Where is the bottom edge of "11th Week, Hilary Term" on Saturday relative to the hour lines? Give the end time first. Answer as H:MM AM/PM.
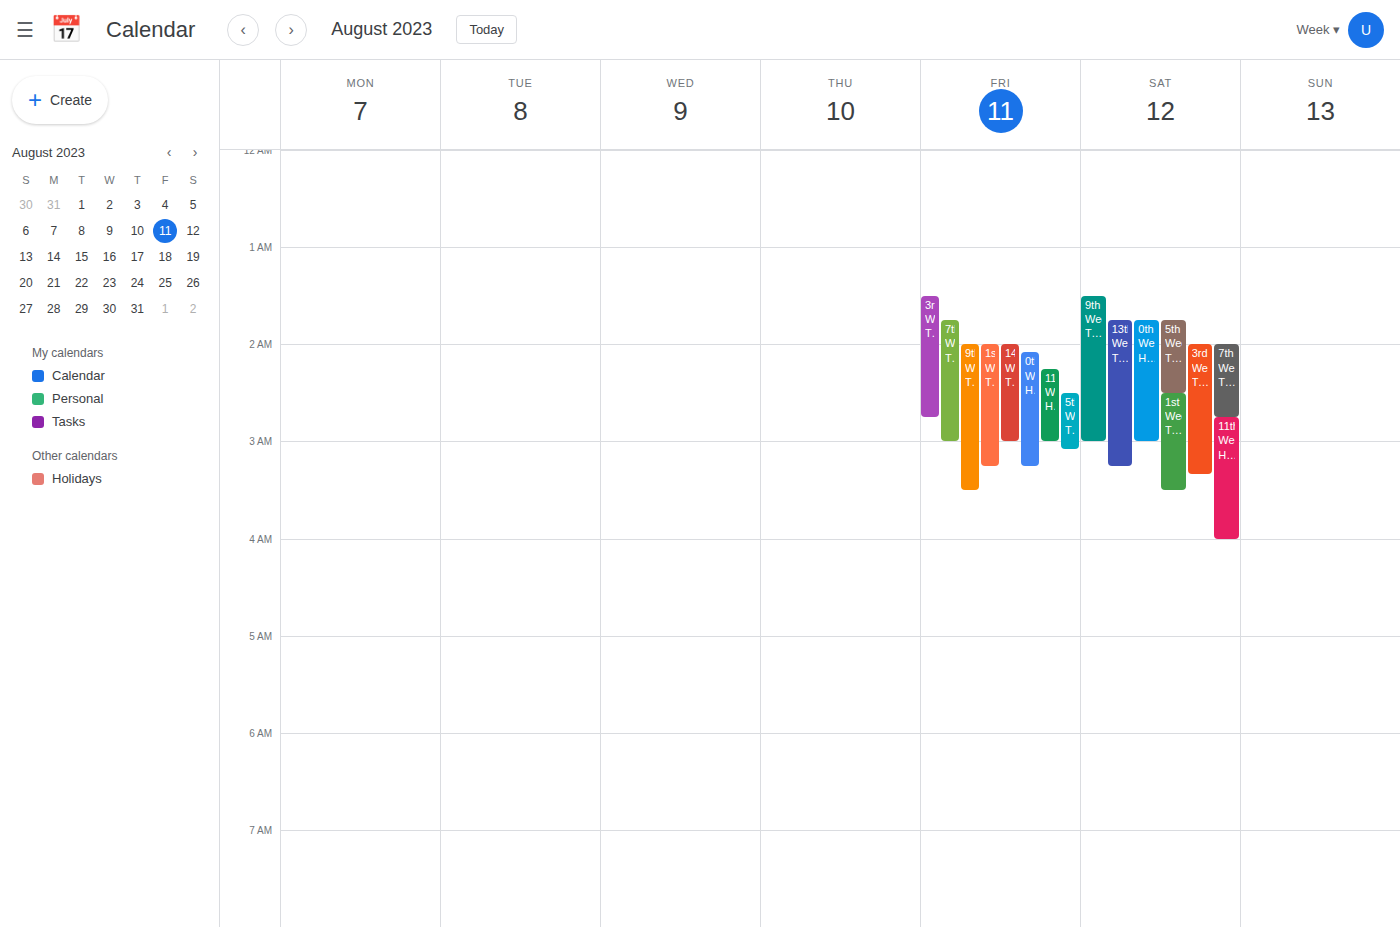
4:00 AM -- exactly on the 4 AM line.